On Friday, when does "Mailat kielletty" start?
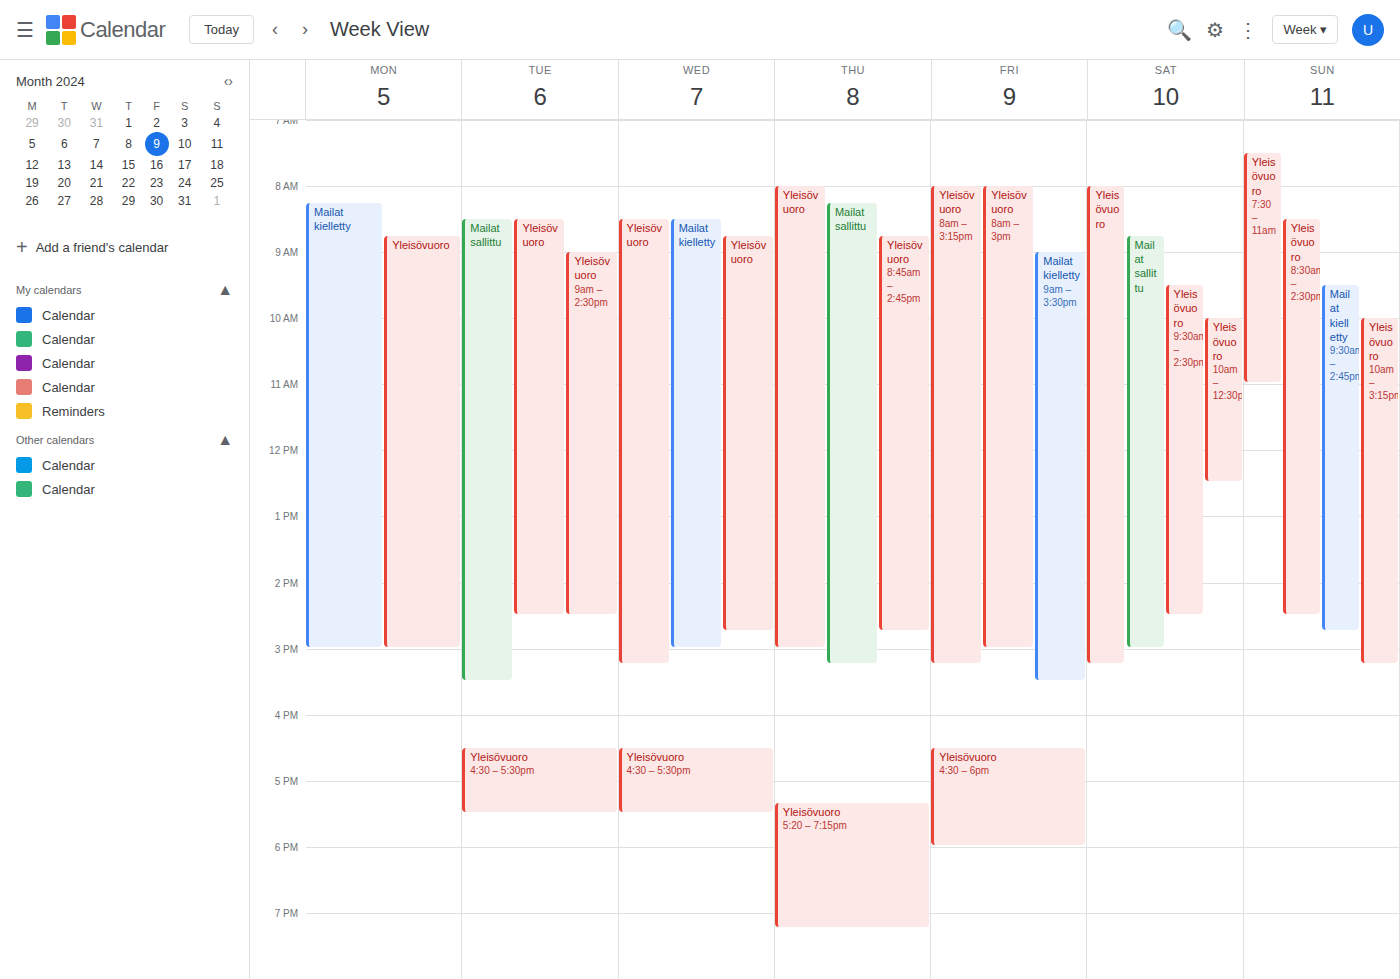
9:00 AM